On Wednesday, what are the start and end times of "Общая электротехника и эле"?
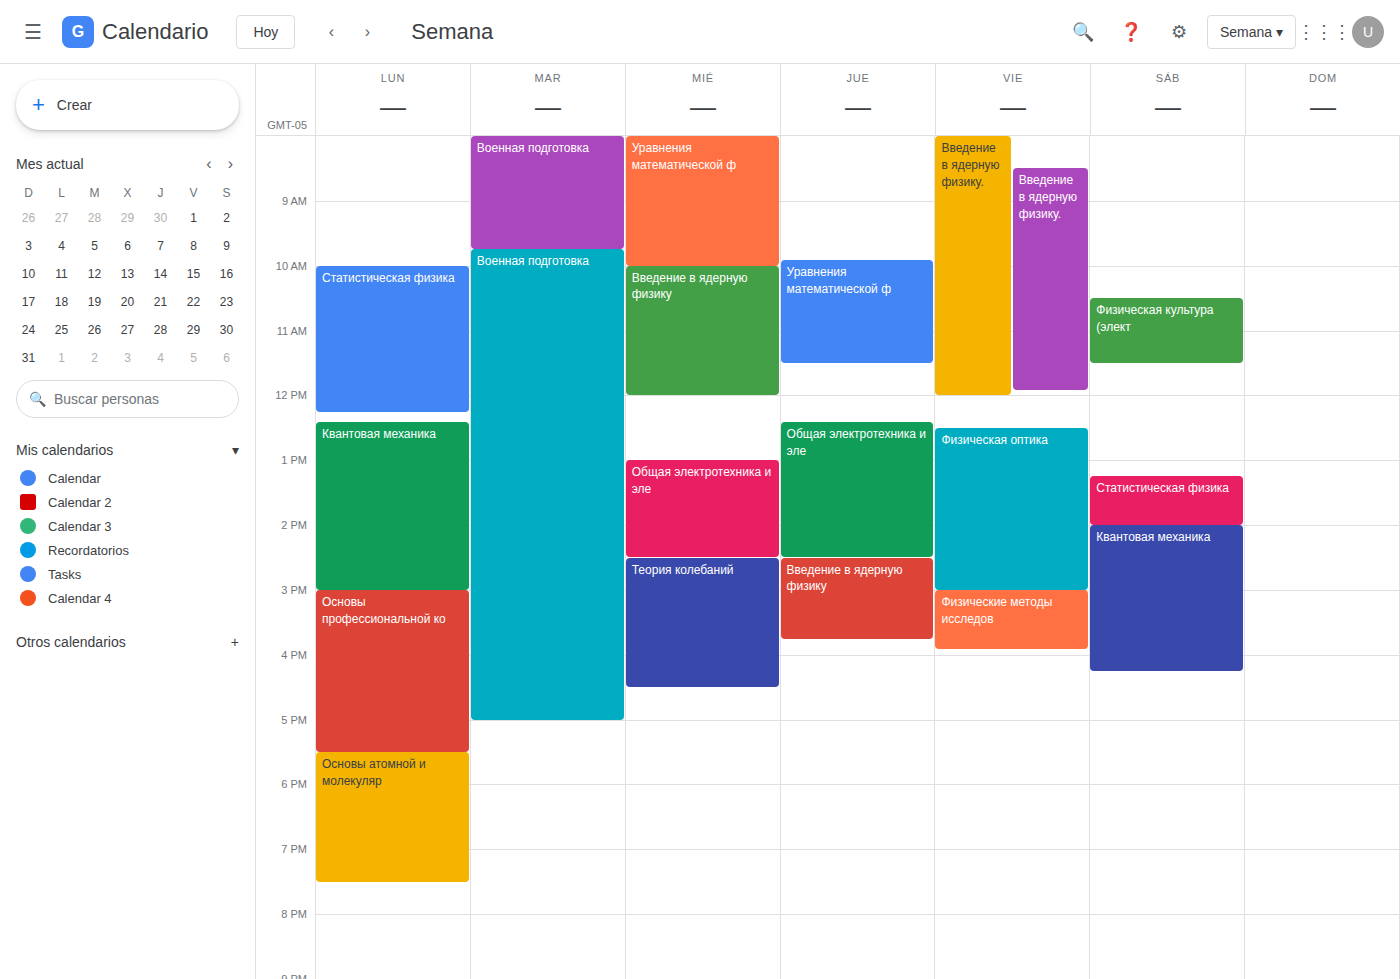
1:00 PM to 2:30 PM